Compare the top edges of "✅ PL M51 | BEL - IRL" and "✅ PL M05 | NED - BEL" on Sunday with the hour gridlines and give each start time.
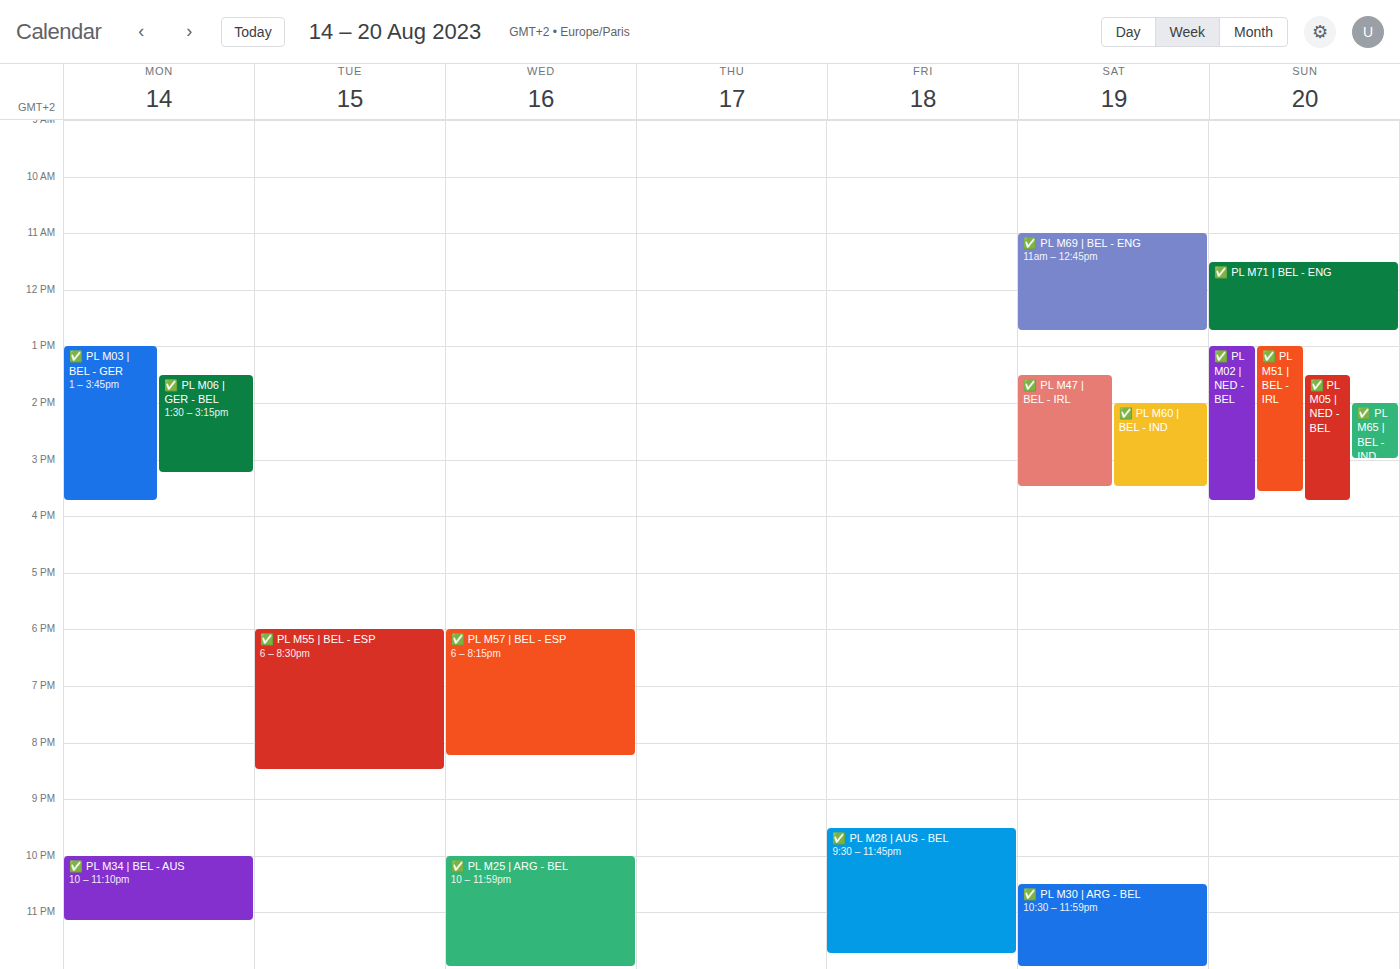
"✅ PL M51 | BEL - IRL": 1:00 PM, exactly on the 1 PM line. "✅ PL M05 | NED - BEL": 1:30 PM, halfway between the 1 PM and 2 PM lines.